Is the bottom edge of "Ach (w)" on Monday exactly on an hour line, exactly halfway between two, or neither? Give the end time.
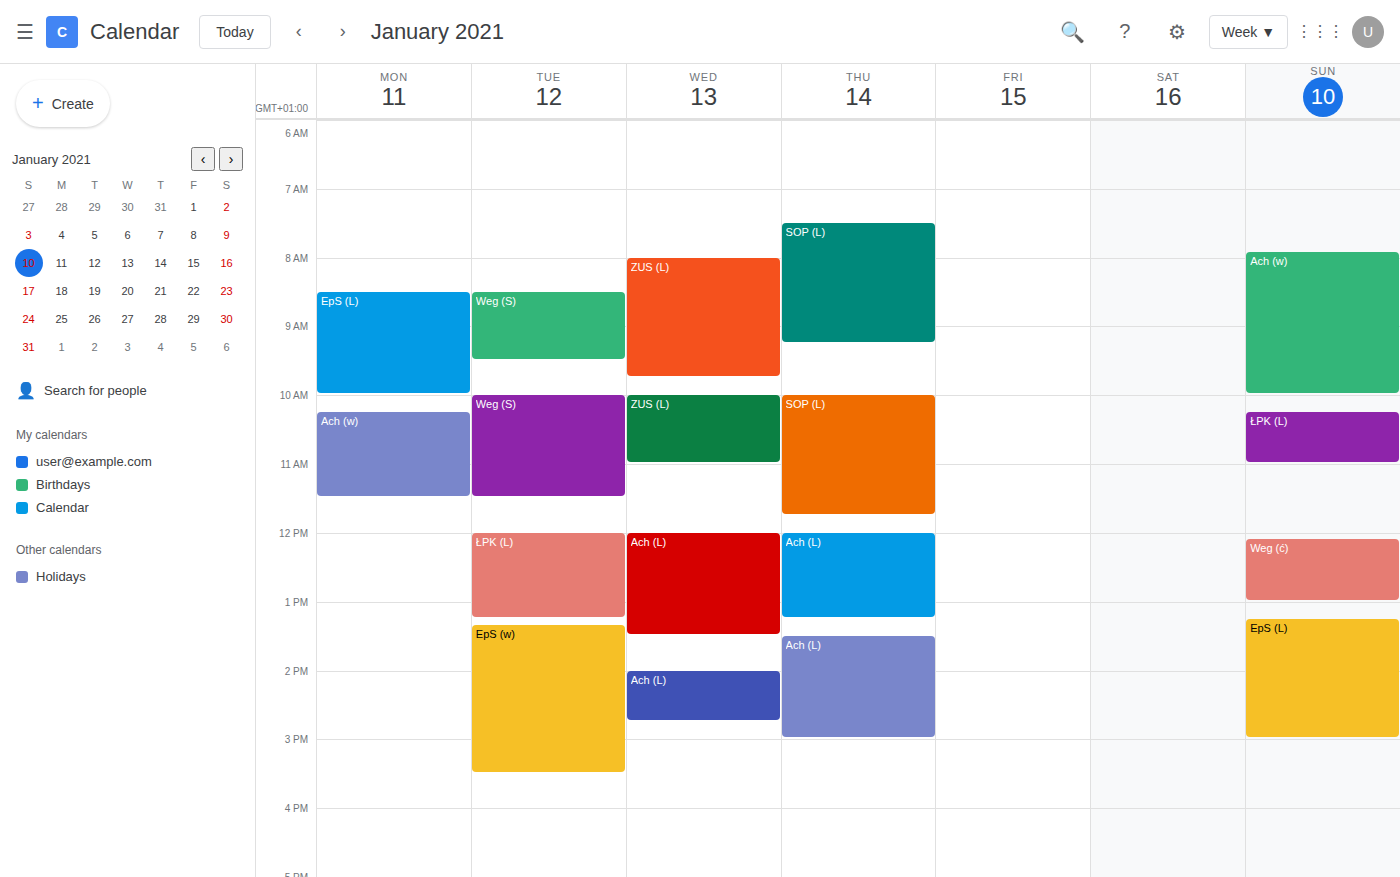
11:30 AM -- halfway between the 11 AM and 12 PM lines.